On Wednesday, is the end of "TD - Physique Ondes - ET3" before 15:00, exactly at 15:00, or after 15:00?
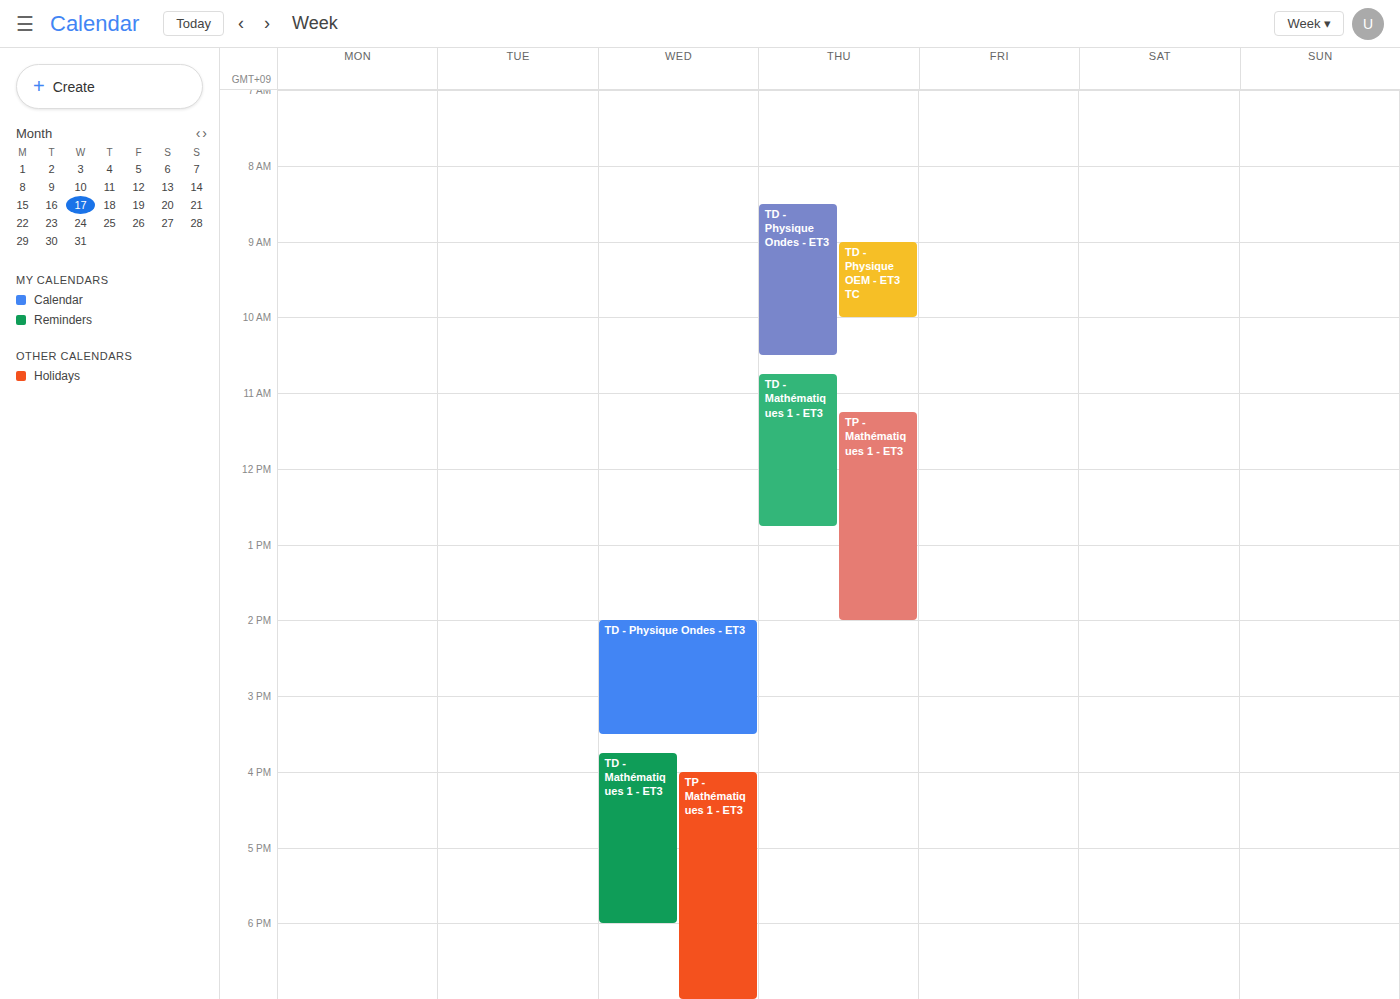
15:30 -- after 15:00, 30 minutes below the 15:00 line.